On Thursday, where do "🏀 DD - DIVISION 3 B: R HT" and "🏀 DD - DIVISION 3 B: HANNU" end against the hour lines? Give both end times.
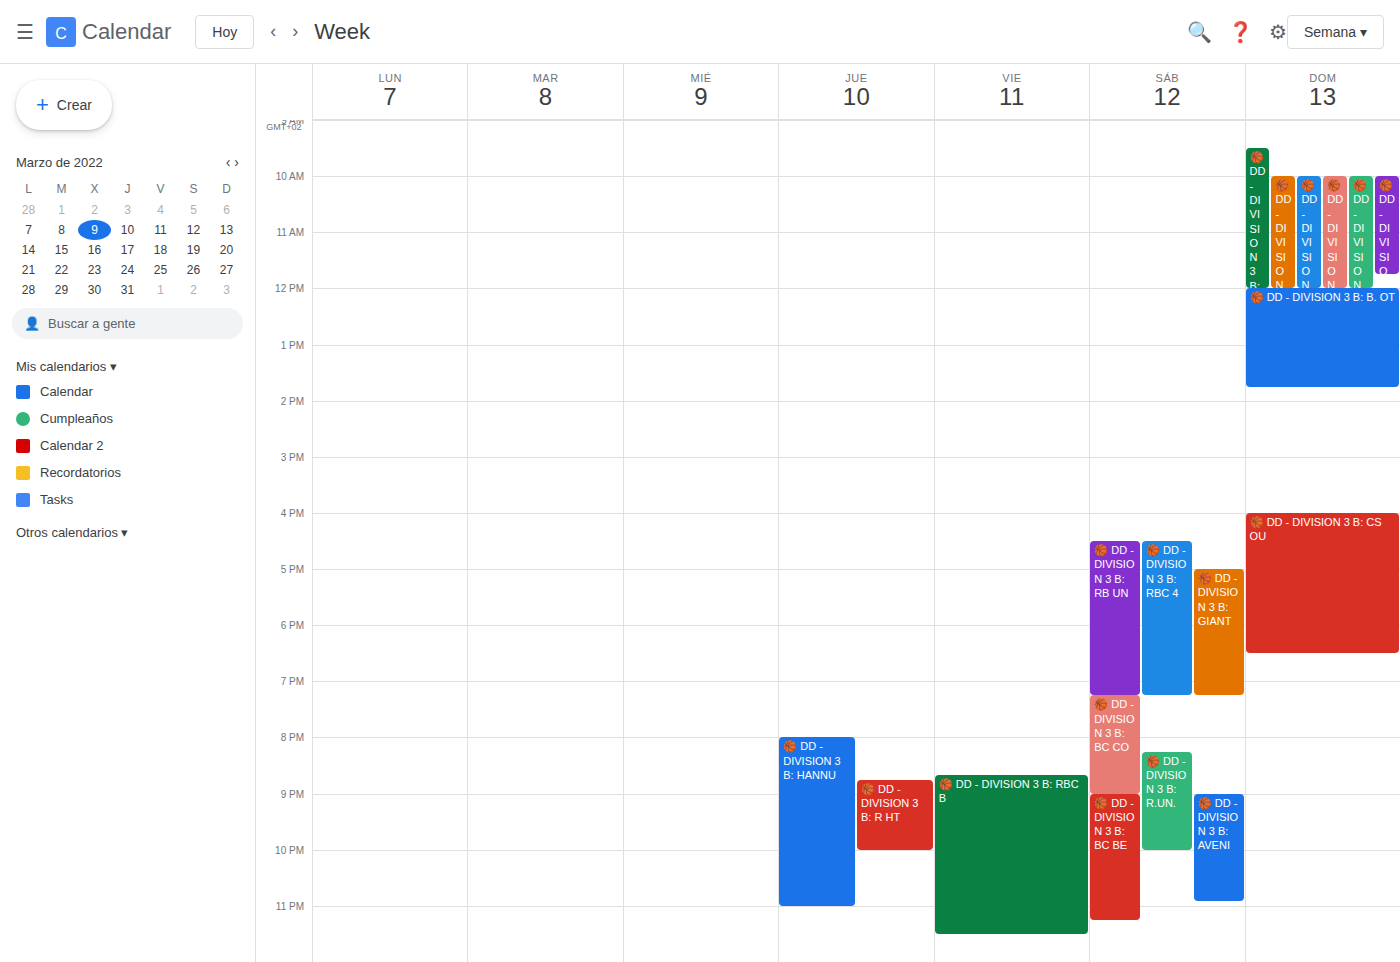
"🏀 DD - DIVISION 3 B: R HT": 10:00 PM, exactly on the 10 PM line. "🏀 DD - DIVISION 3 B: HANNU": 11:00 PM, exactly on the 11 PM line.